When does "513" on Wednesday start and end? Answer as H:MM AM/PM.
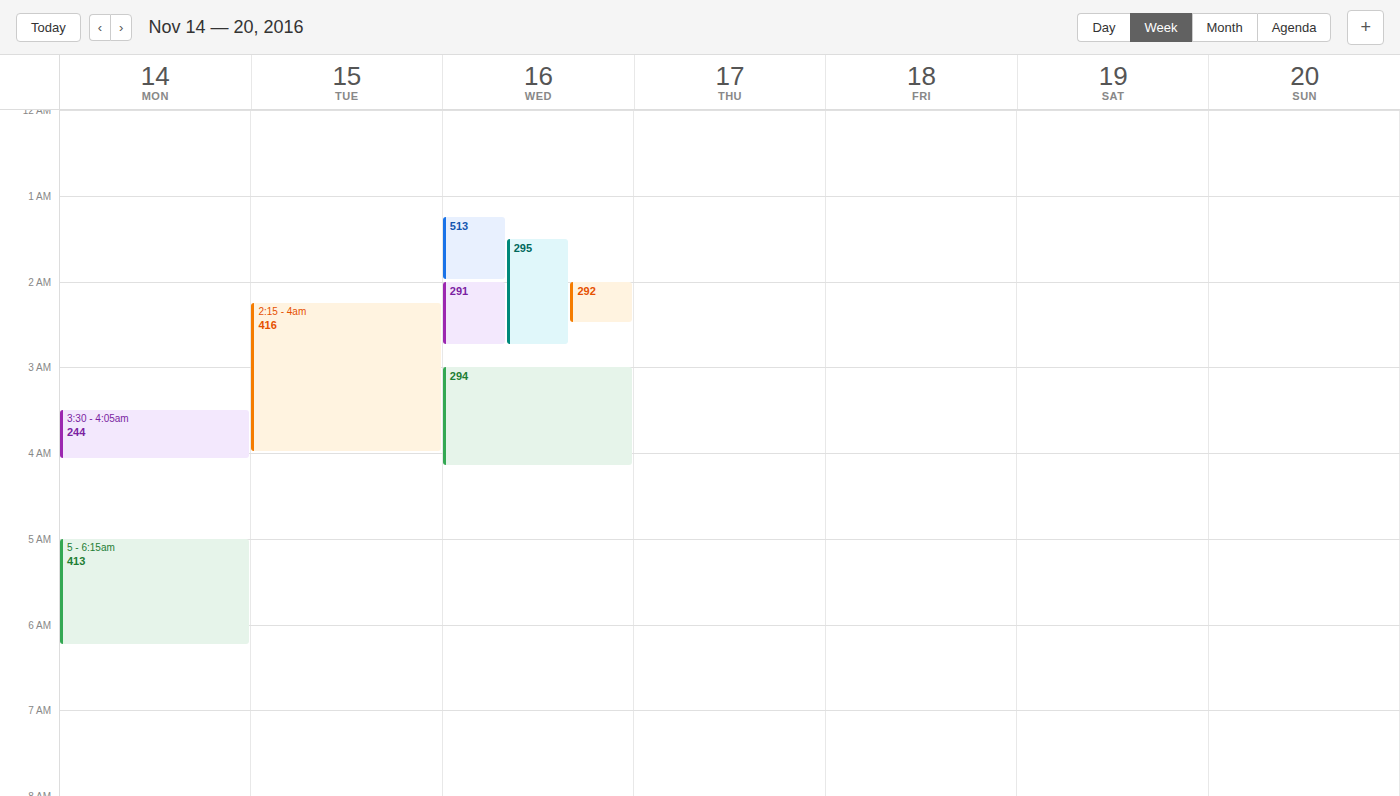
1:15 AM to 2:00 AM